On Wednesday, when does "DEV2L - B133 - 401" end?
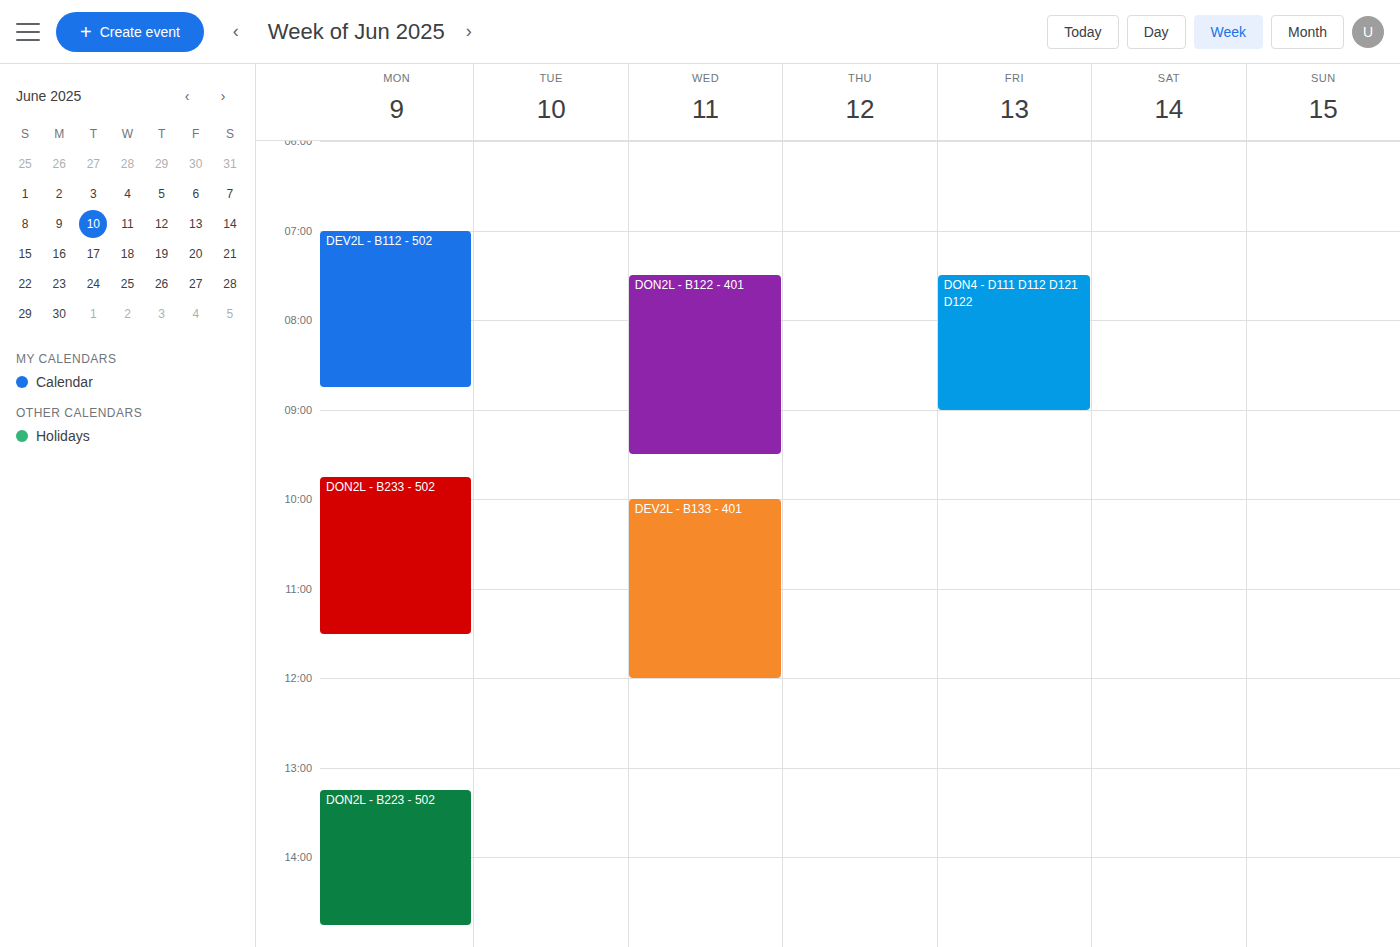
12:00 PM